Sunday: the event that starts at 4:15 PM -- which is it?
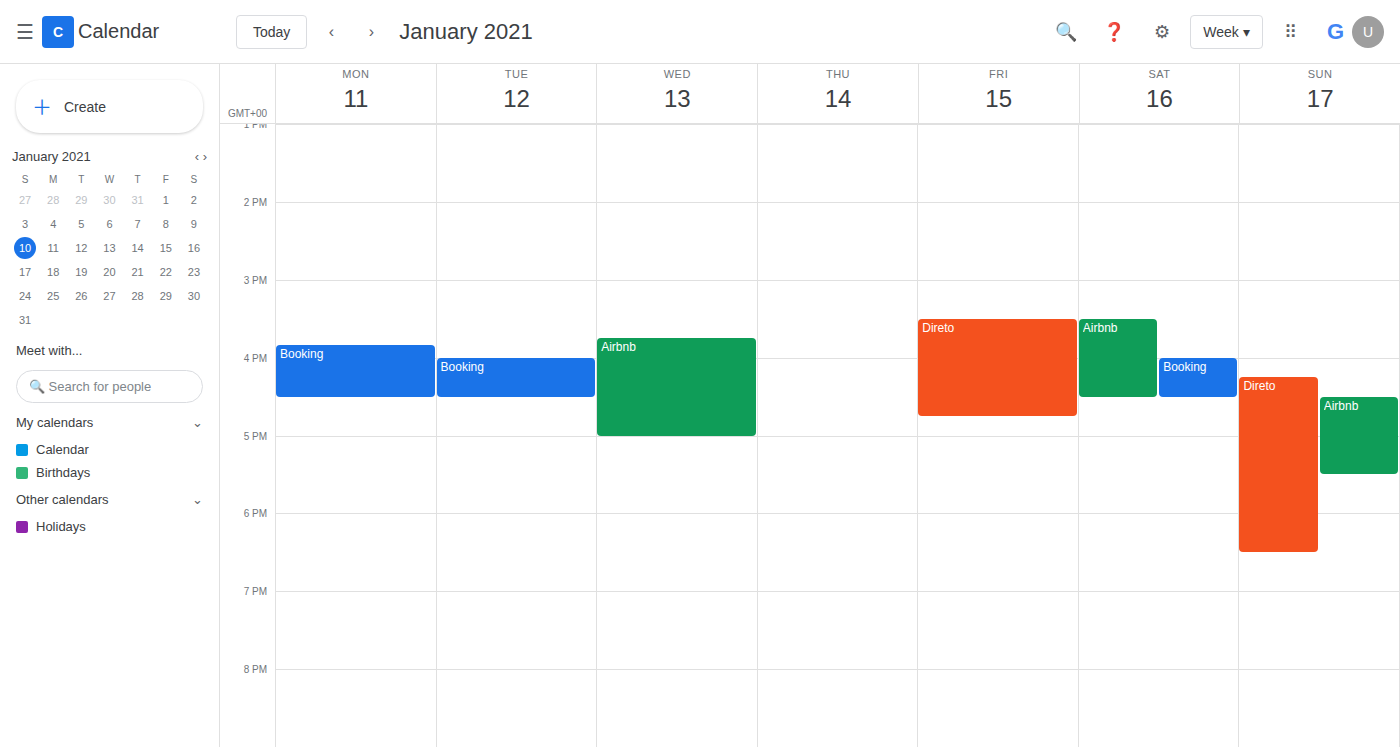
"Direto"